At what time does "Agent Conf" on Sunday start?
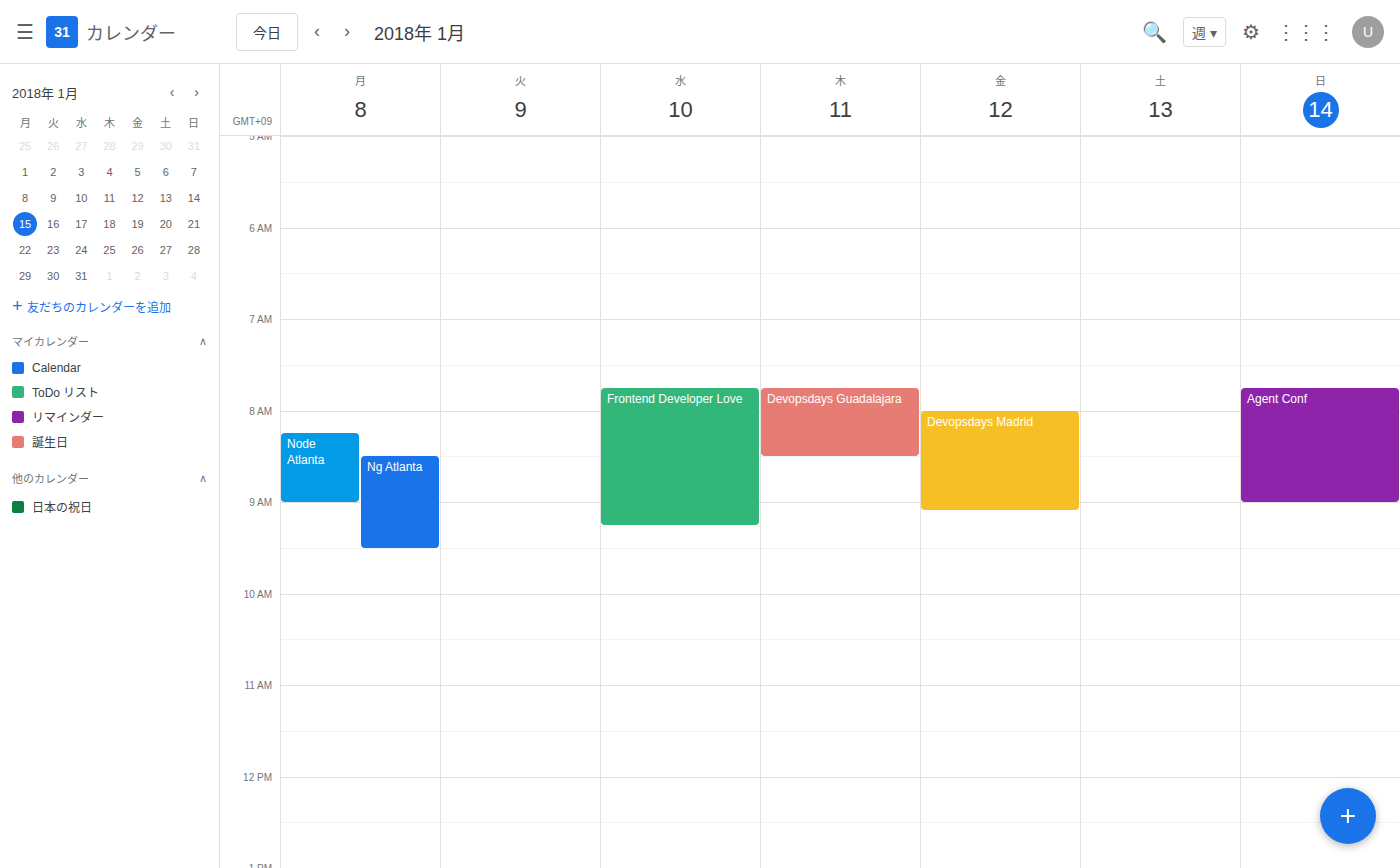
7:45 AM